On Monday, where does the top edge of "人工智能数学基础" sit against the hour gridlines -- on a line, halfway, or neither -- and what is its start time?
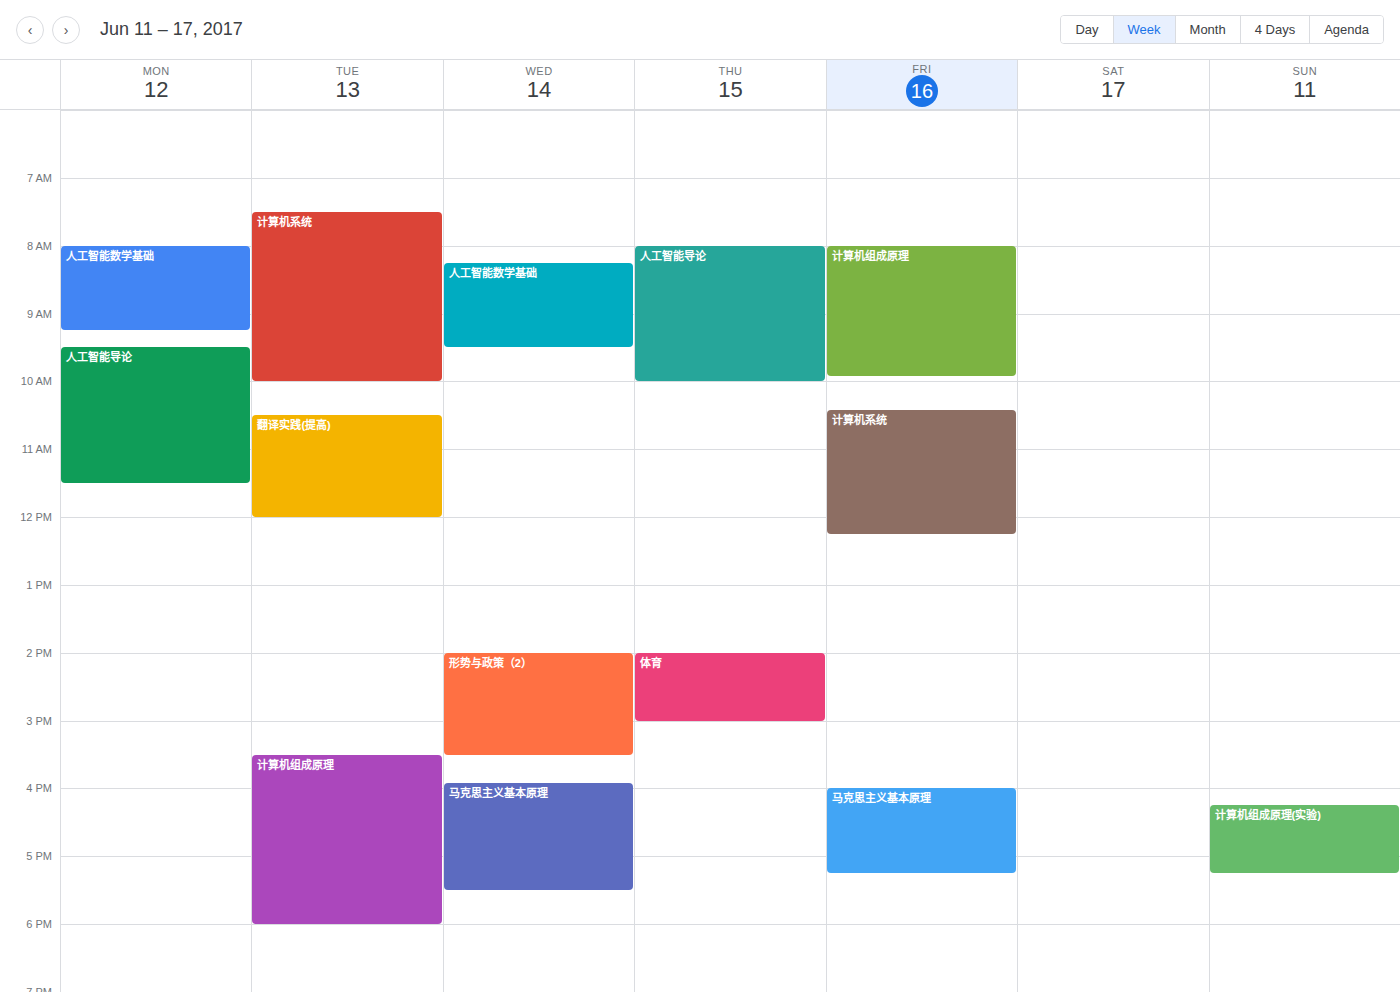
08:00 -- exactly on the 08:00 line.